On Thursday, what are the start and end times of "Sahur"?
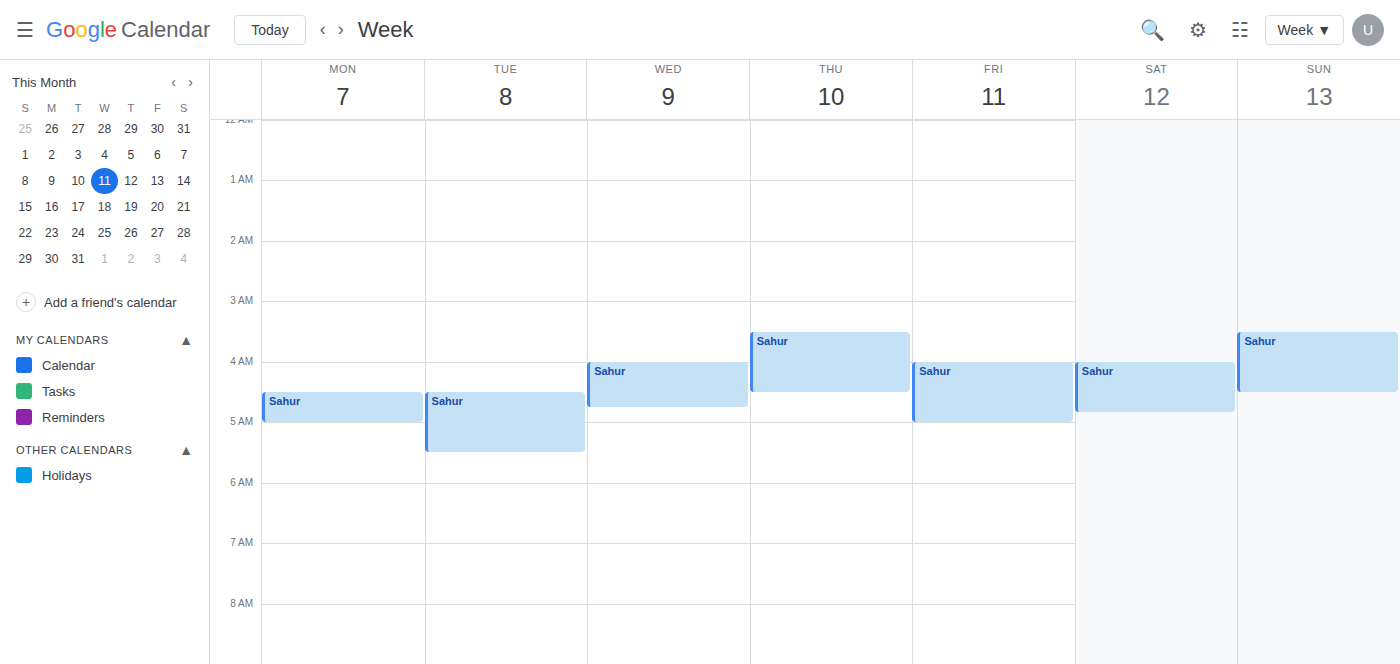
3:30 AM to 4:30 AM